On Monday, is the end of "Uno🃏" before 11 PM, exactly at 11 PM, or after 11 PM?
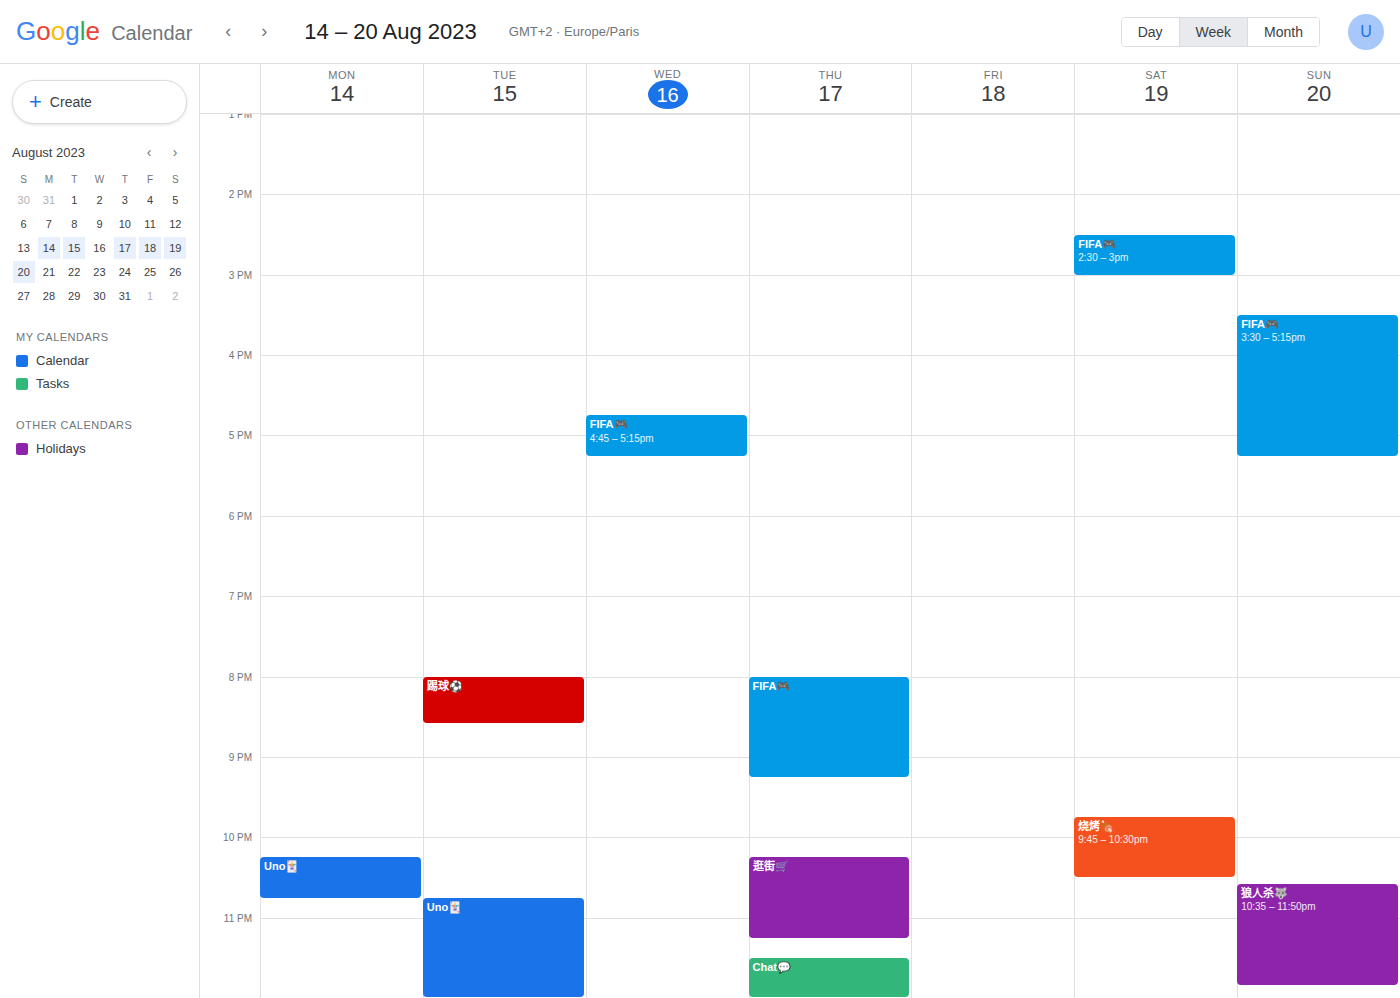
10:45 PM -- before 11 PM, 15 minutes above the 11 PM line.